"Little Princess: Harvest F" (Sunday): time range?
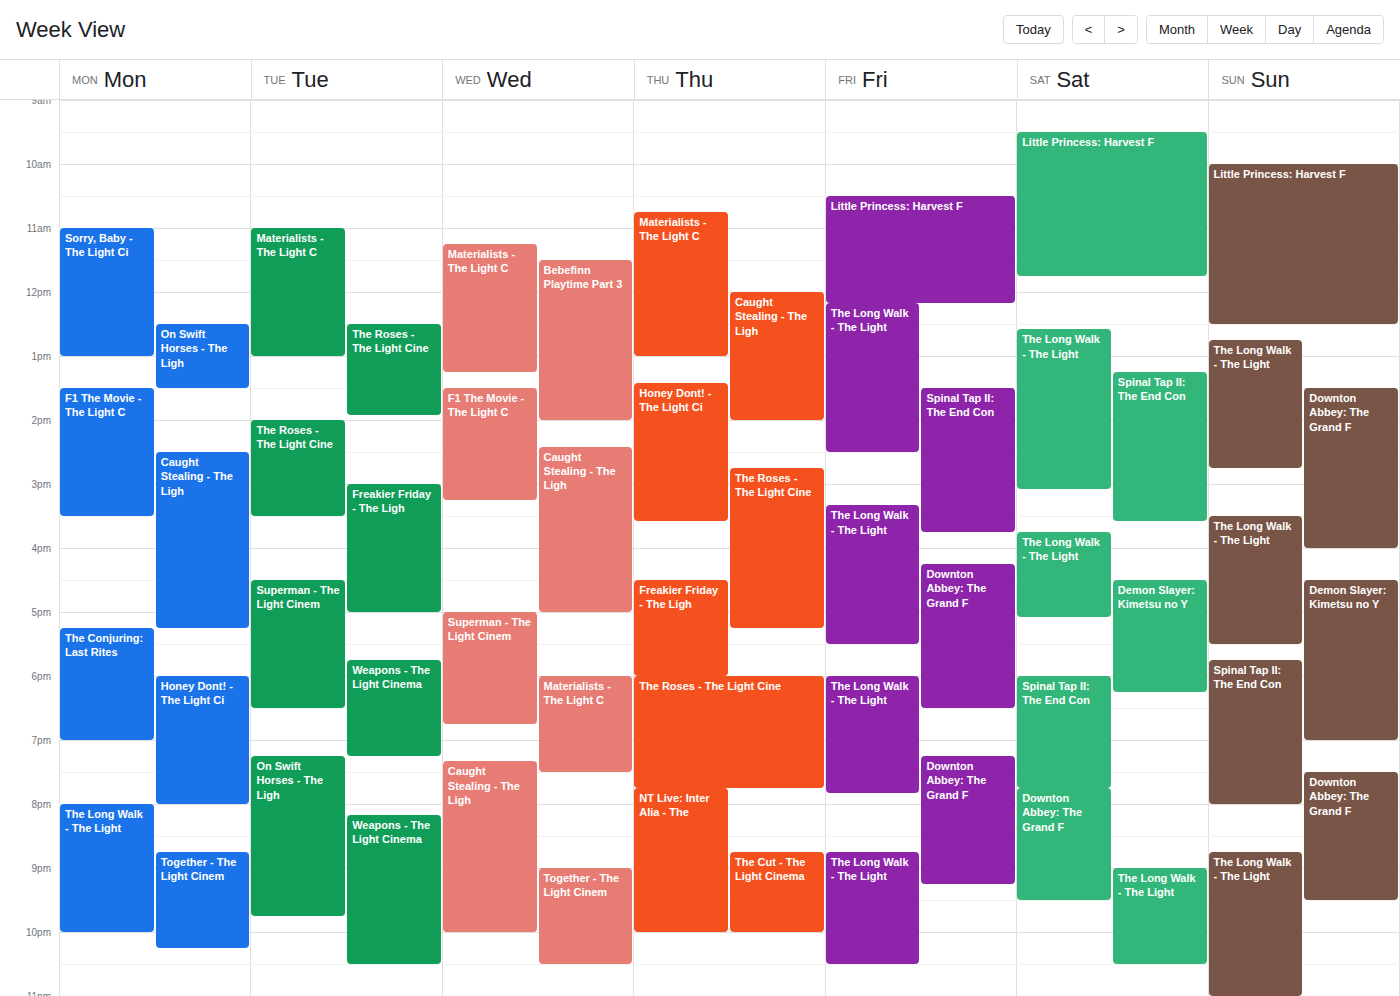
10:00 AM to 12:30 PM